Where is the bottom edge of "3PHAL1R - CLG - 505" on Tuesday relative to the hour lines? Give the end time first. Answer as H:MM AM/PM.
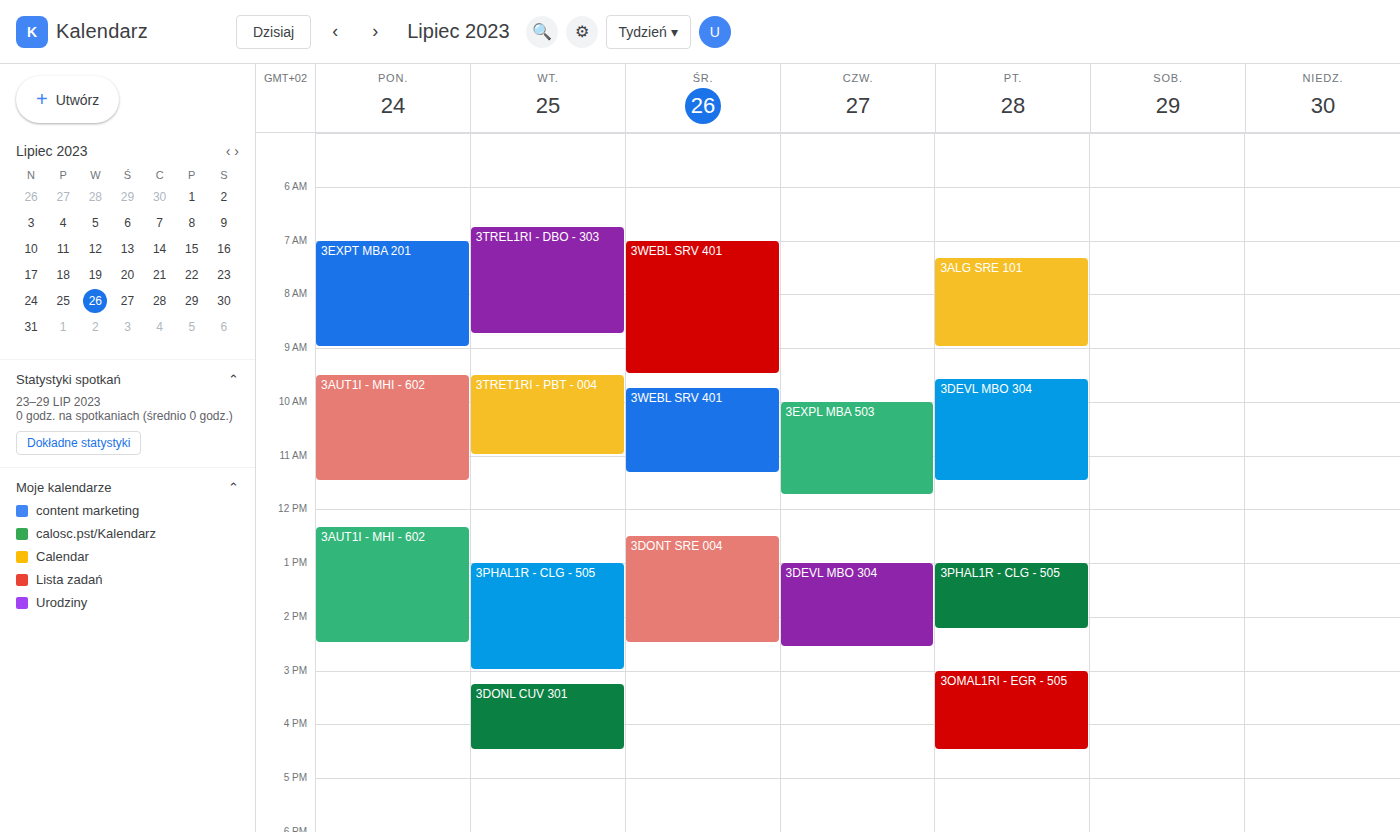
3:00 PM -- exactly on the 3 PM line.